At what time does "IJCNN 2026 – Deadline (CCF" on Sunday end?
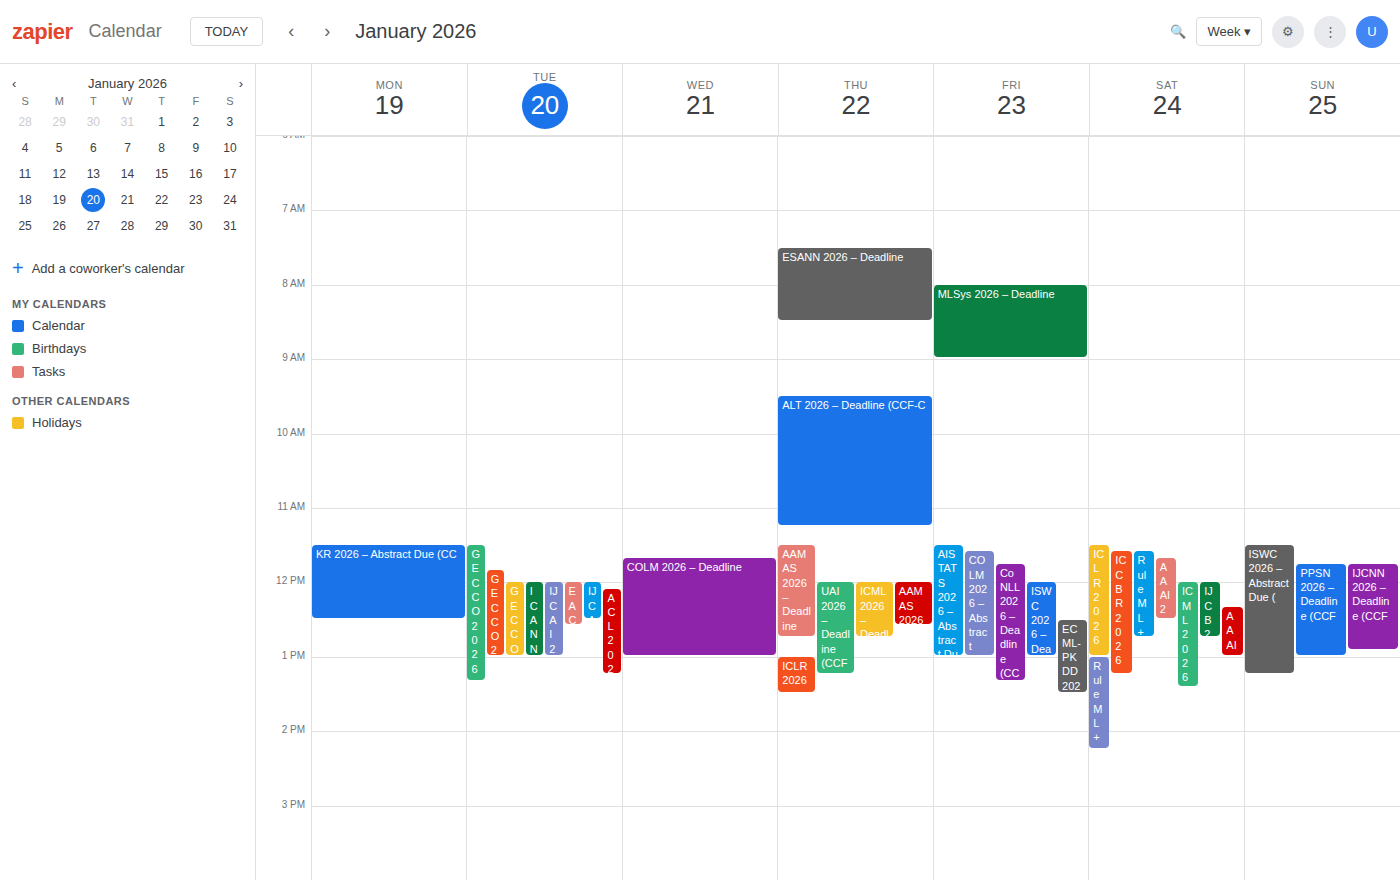
12:55 PM